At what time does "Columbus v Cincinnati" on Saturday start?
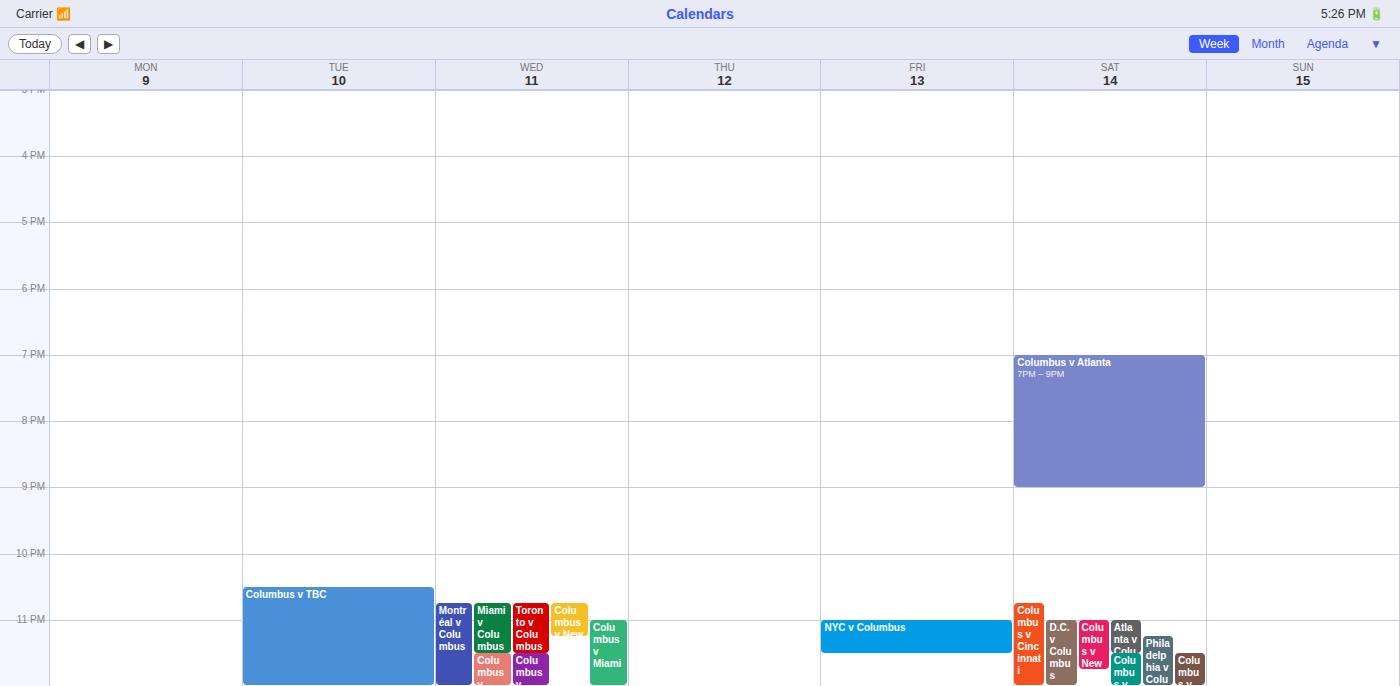
22:45